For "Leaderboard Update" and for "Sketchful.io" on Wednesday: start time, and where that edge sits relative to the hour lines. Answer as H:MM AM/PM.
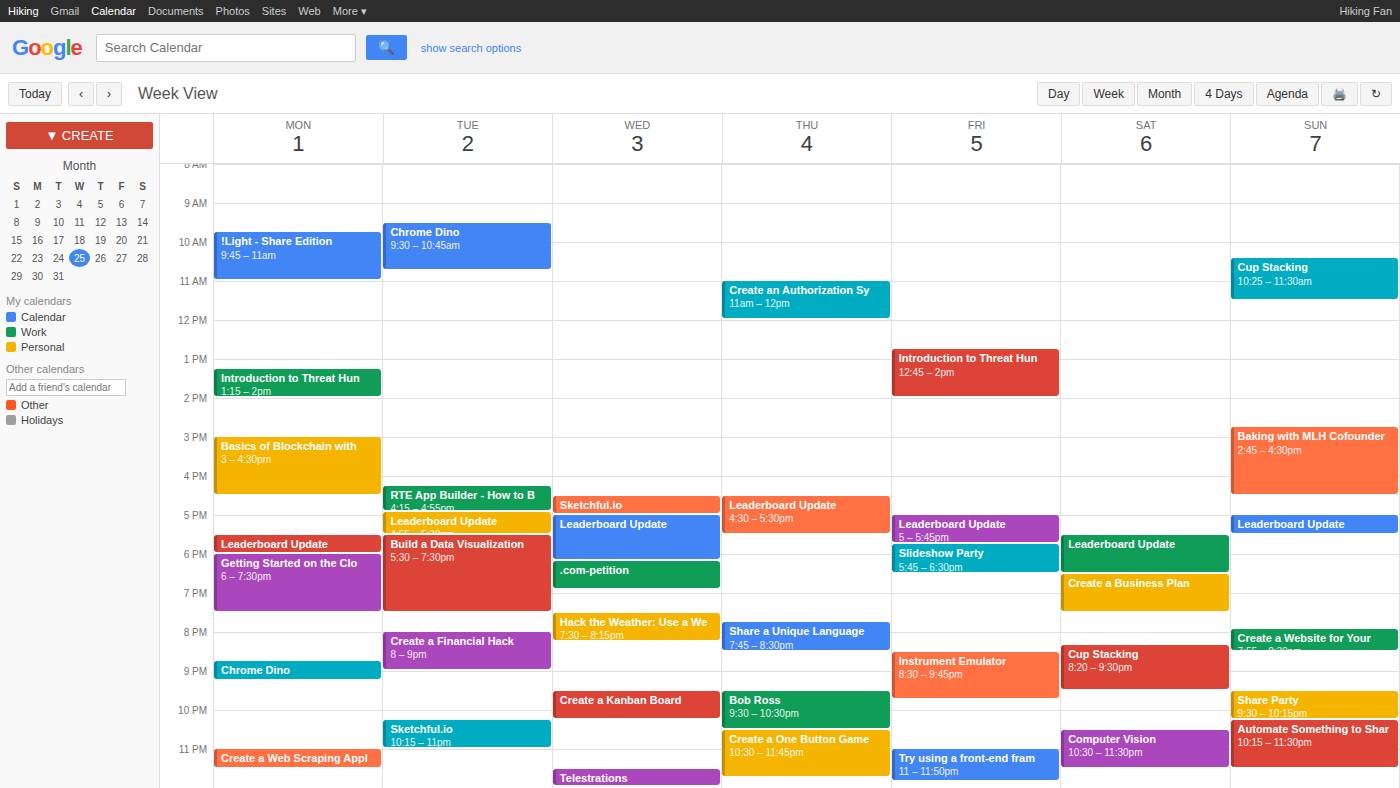
"Leaderboard Update": 5:00 PM, exactly on the 5 PM line. "Sketchful.io": 4:30 PM, halfway between the 4 PM and 5 PM lines.